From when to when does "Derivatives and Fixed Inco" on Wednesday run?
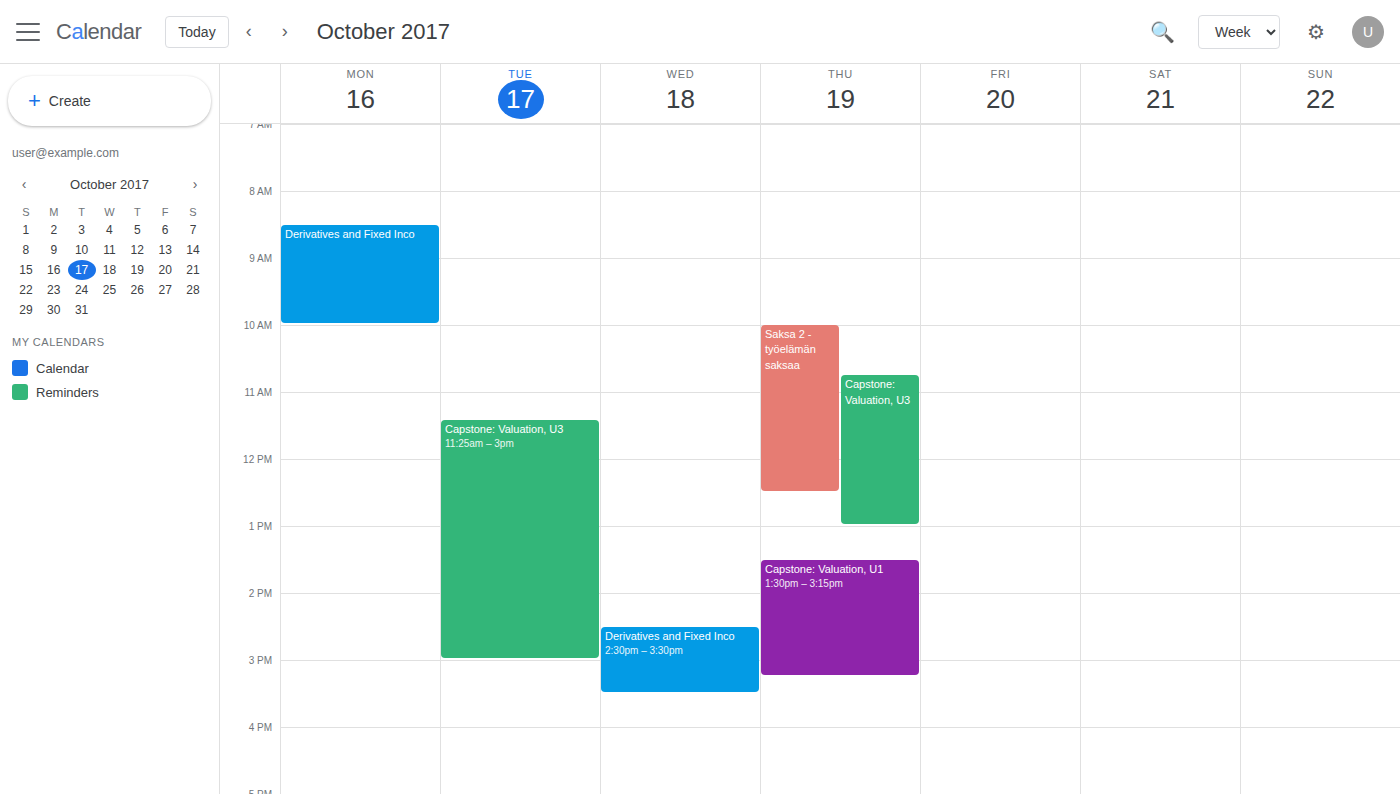
2:30 PM to 3:30 PM